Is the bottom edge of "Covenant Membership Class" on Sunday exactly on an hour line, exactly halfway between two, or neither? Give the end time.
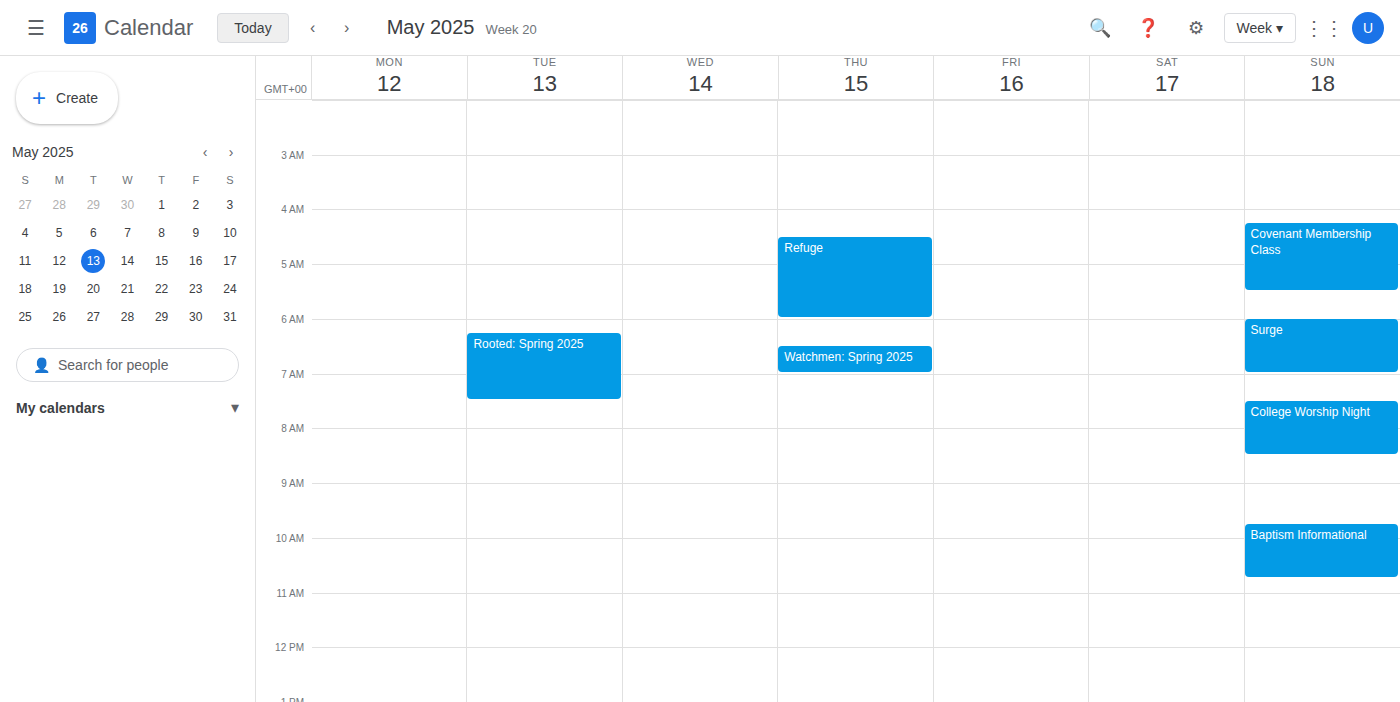
05:30 -- halfway between the 05:00 and 06:00 lines.